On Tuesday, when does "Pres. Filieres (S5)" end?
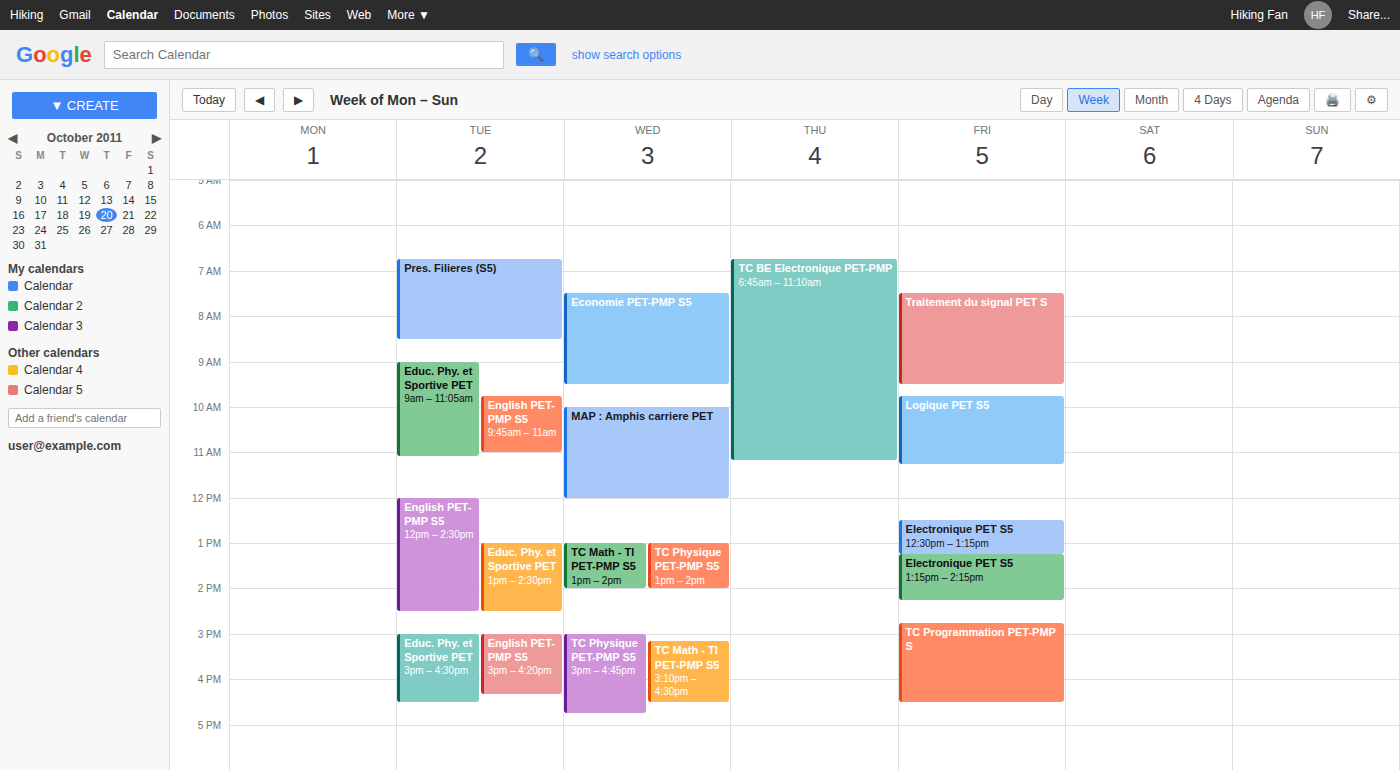
8:30 AM